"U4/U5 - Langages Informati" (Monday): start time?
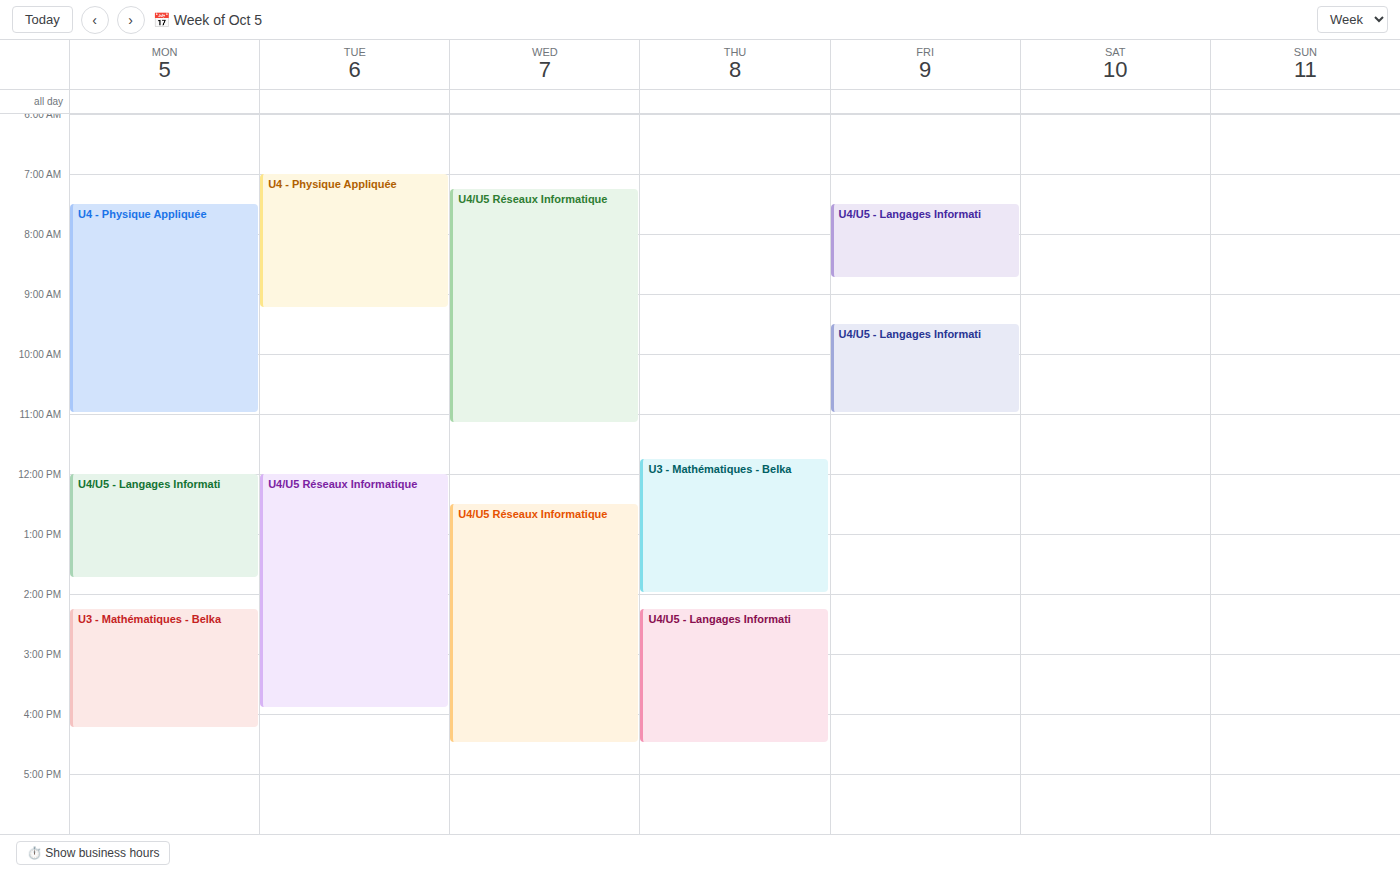
12:00 PM